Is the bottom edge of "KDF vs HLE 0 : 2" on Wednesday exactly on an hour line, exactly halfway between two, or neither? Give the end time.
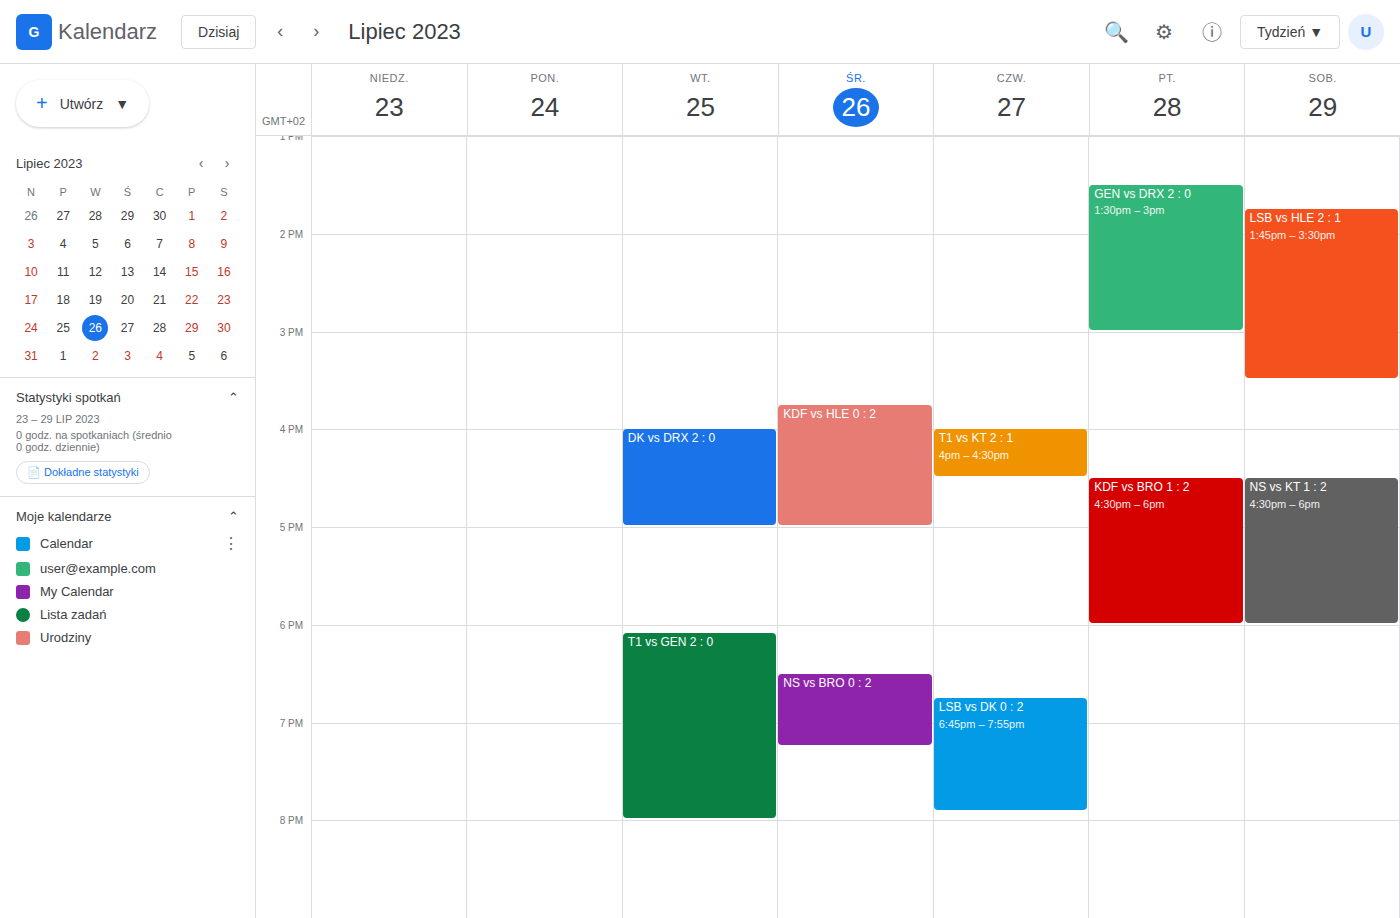
5:00 PM -- exactly on the 5 PM line.